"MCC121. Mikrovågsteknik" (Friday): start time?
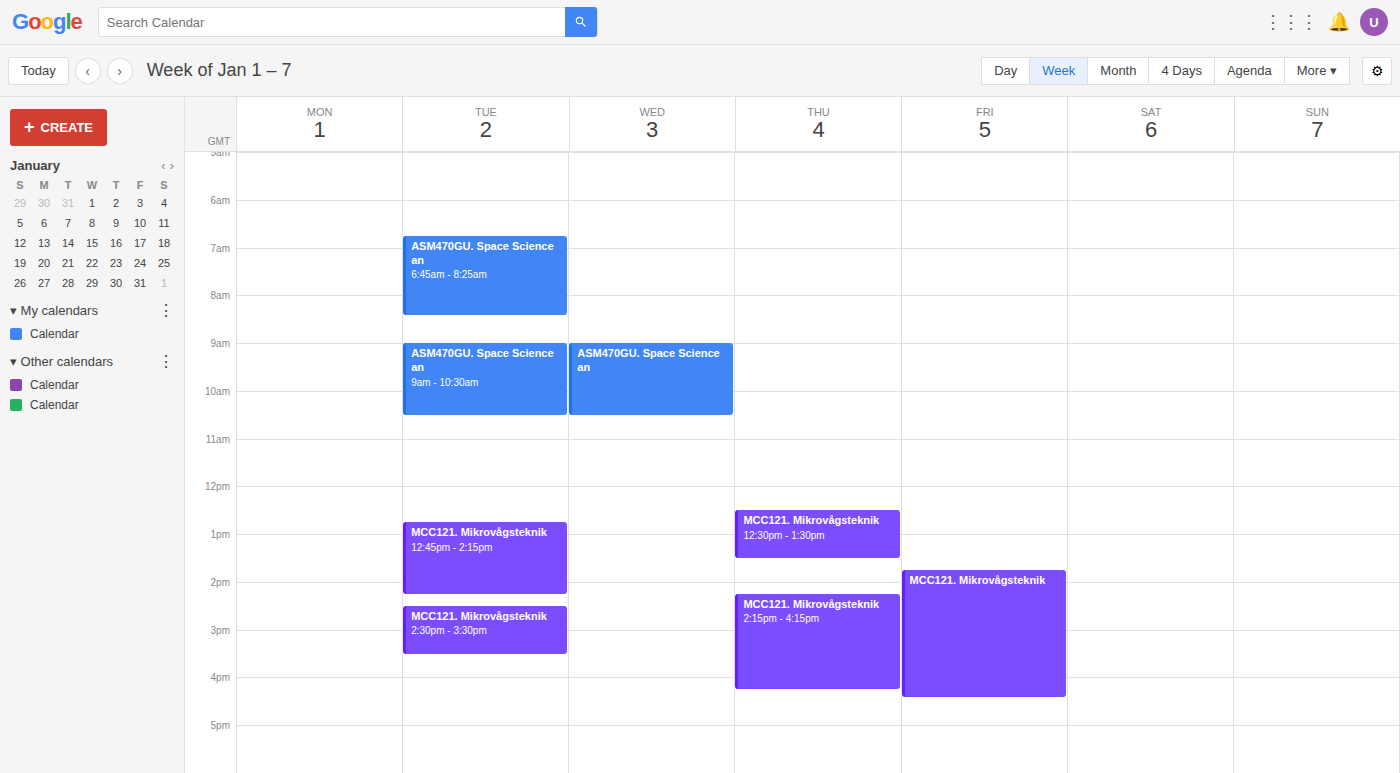
1:45 PM